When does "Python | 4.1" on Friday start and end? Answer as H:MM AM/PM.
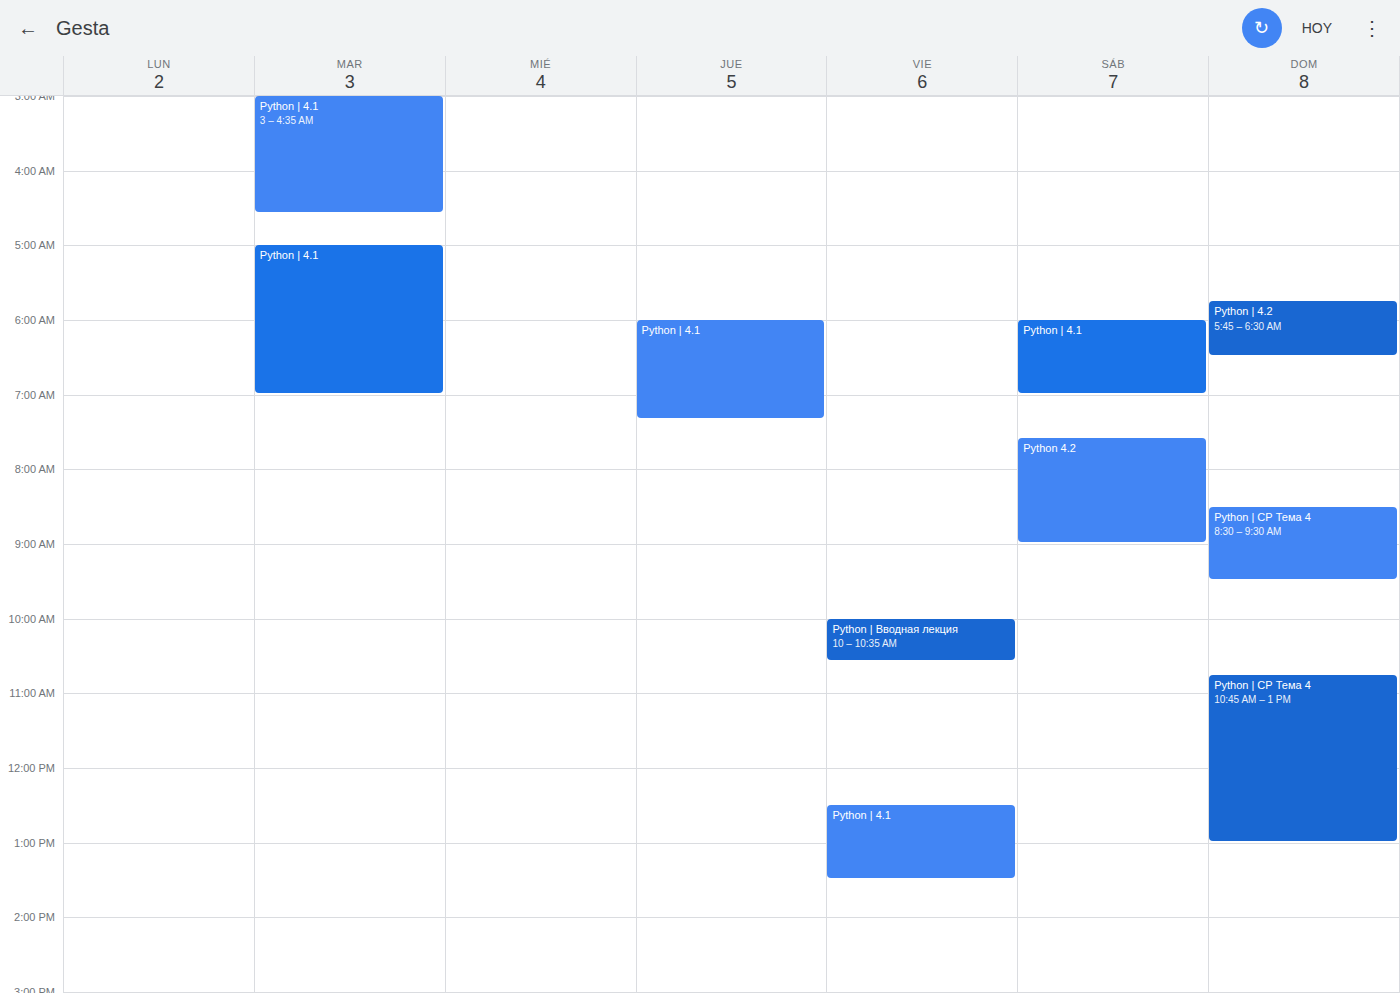
12:30 PM to 1:30 PM